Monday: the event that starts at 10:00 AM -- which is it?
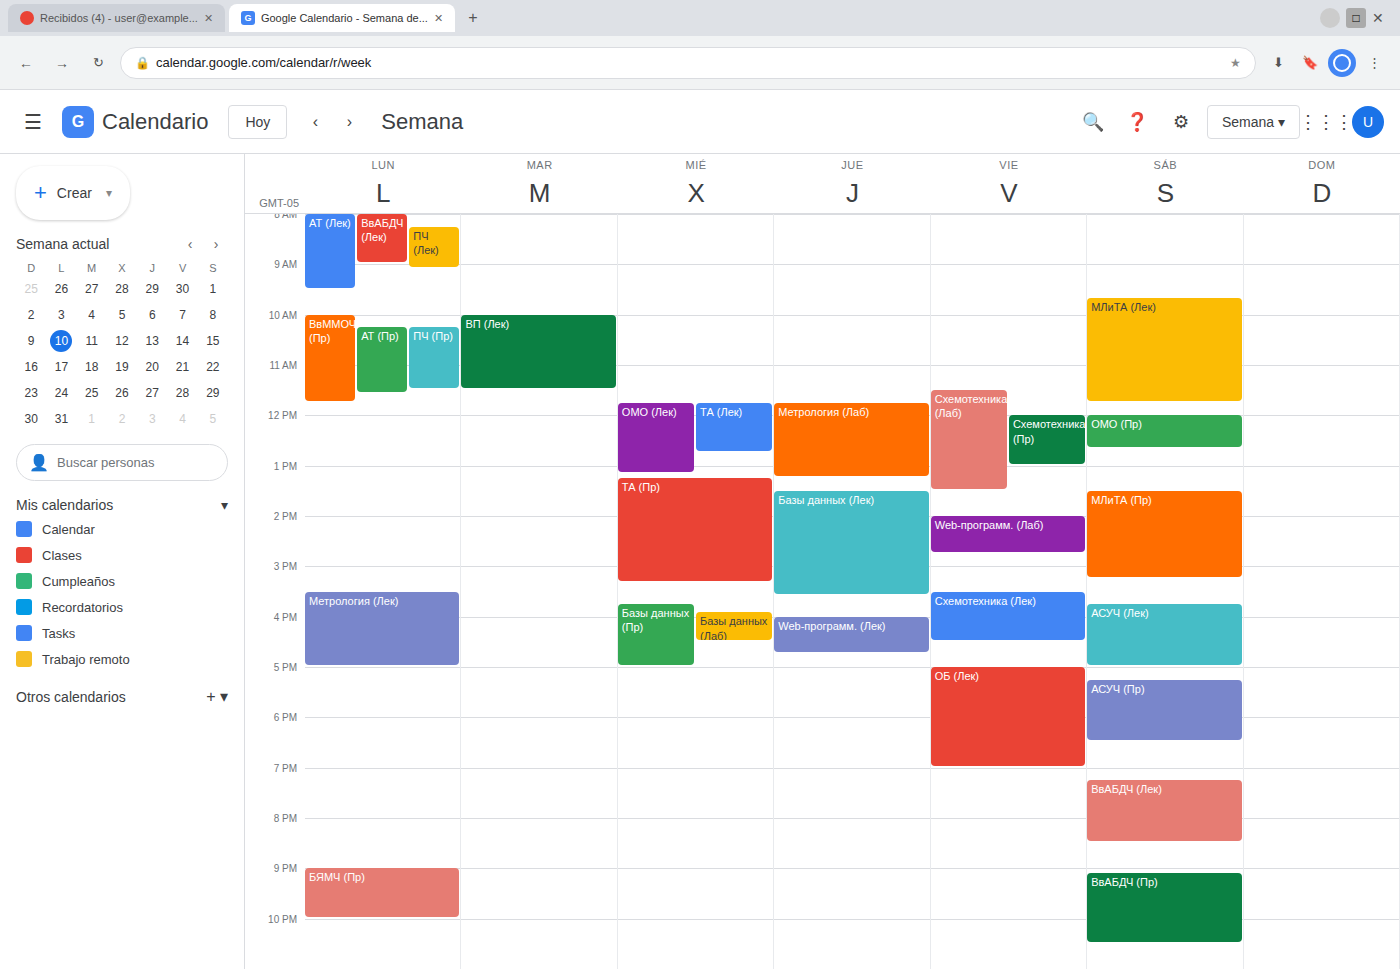
"ВвММОЧ (Пр)"